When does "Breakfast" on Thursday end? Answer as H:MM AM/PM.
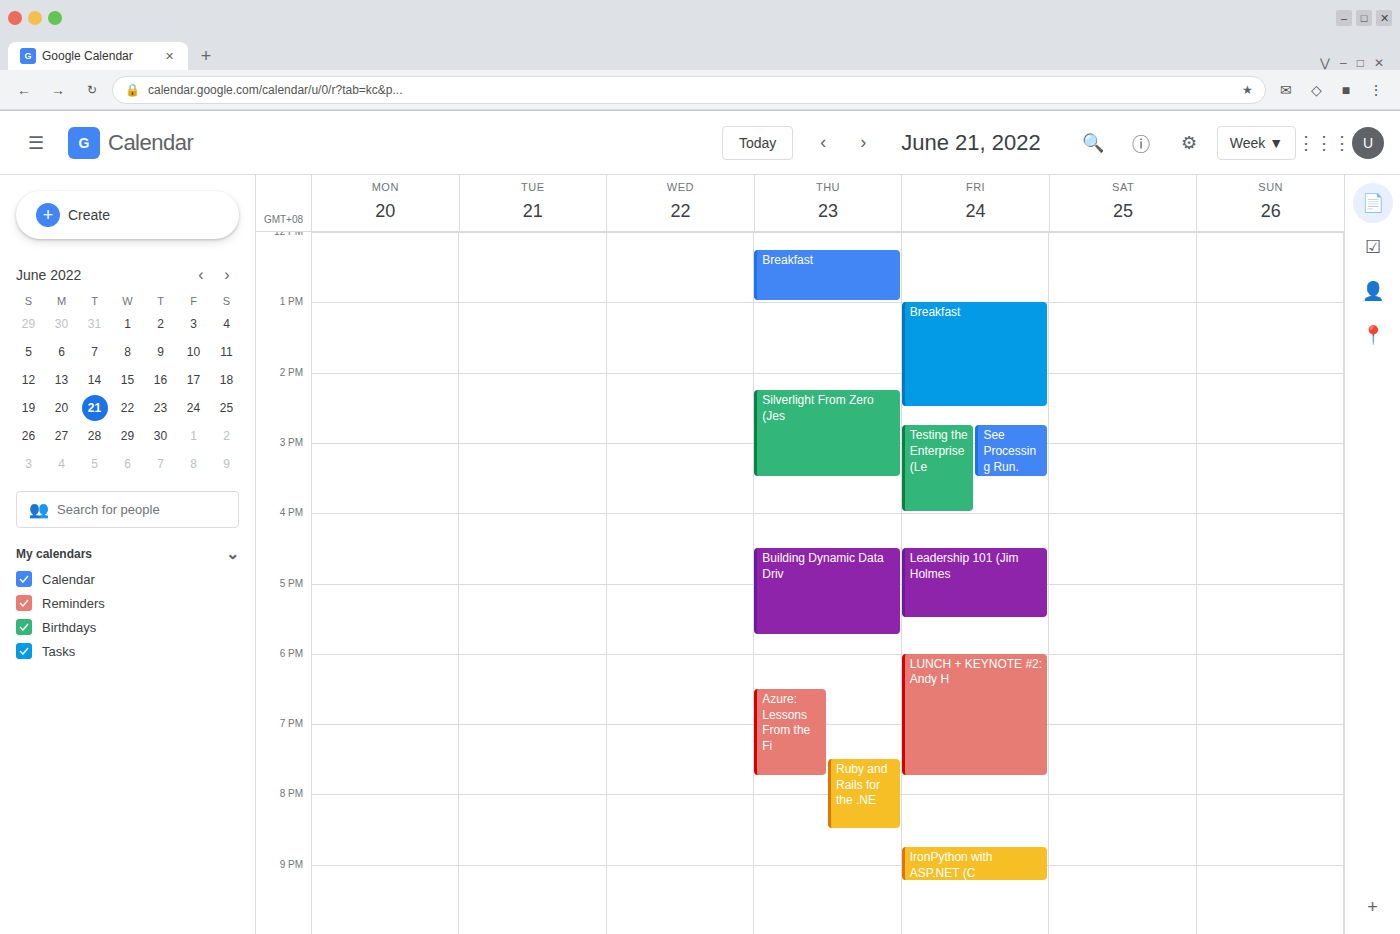
1:00 PM